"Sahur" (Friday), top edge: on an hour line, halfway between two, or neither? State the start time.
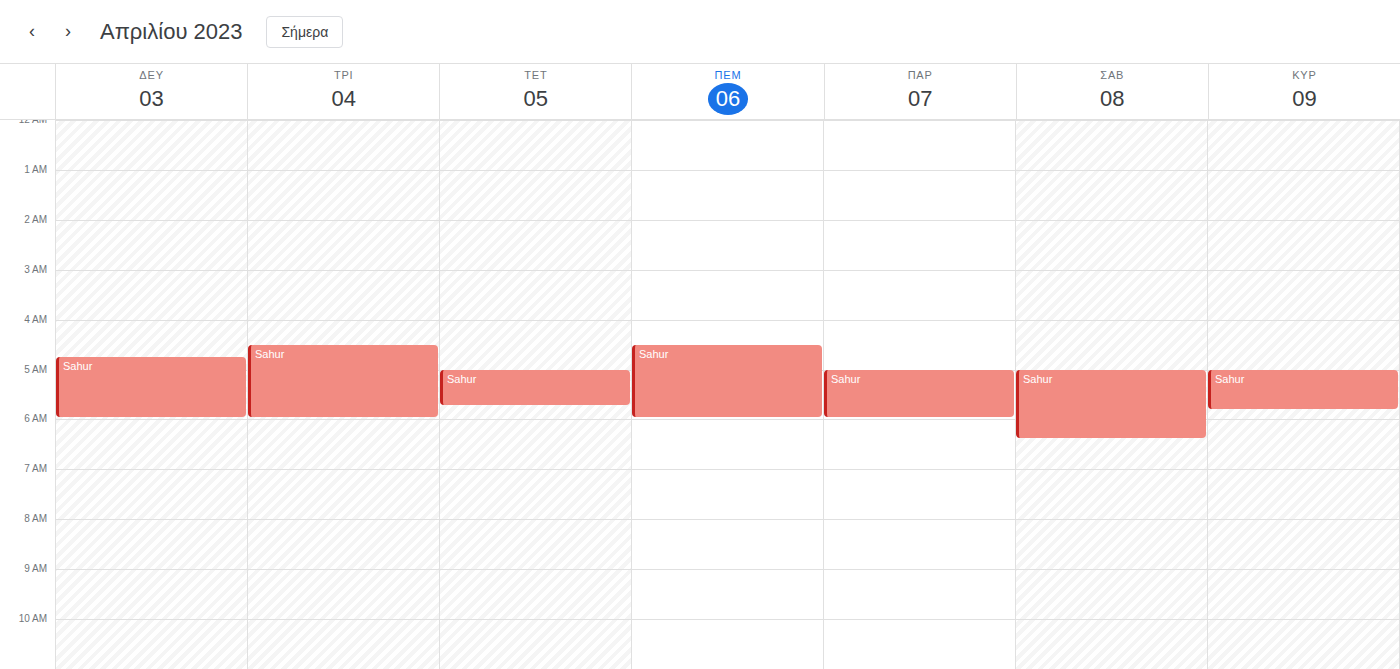
5:00 AM -- exactly on the 5 AM line.